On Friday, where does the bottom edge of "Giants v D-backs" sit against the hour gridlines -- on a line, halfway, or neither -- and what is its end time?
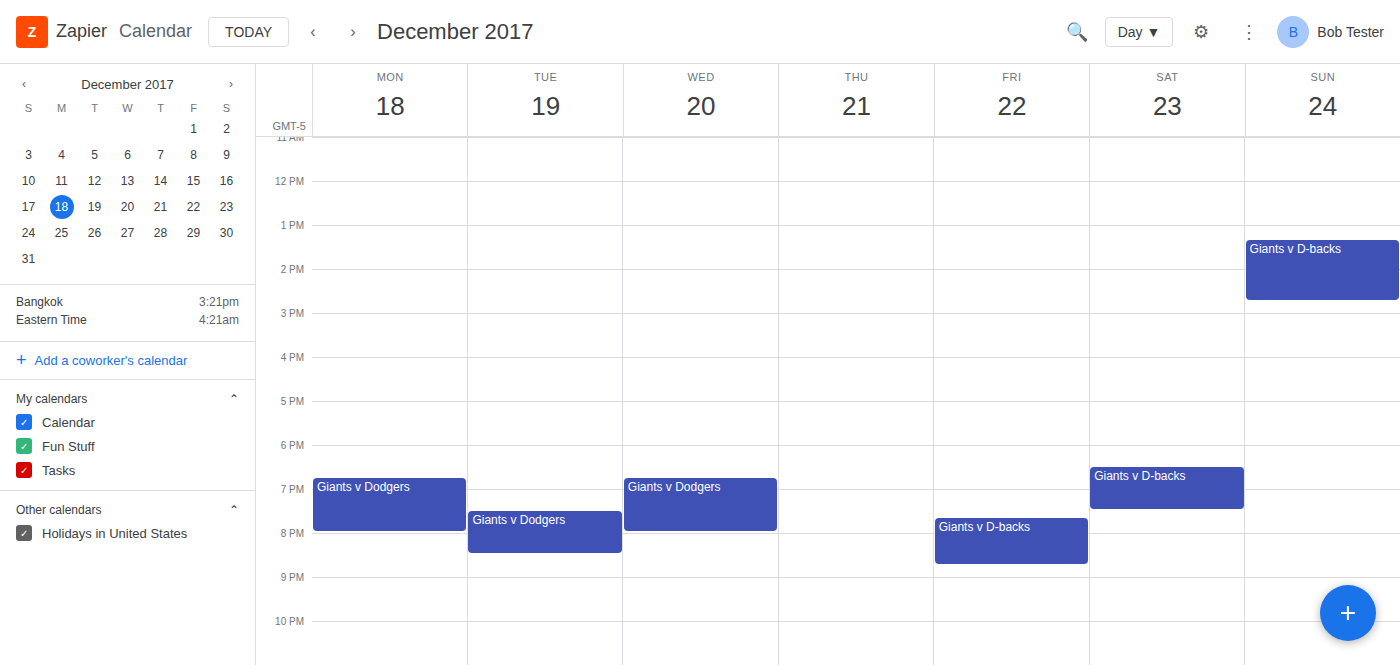
8:45 PM -- neither: three quarters of the way from the 8 PM line to the 9 PM line.